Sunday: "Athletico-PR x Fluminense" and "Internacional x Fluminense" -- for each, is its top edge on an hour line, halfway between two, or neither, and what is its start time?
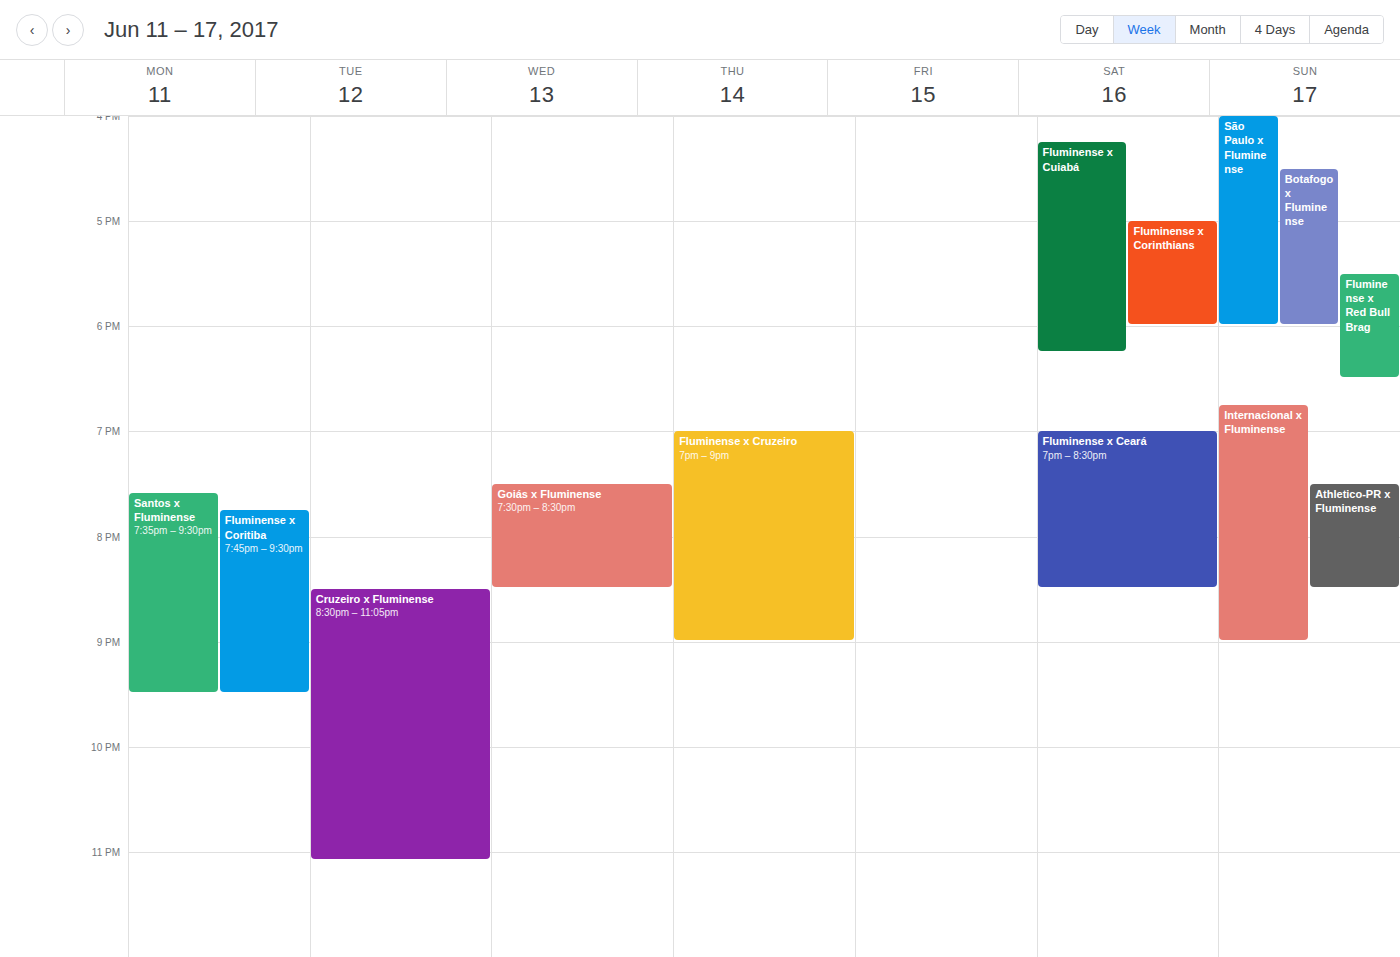
"Athletico-PR x Fluminense": 7:30 PM, halfway between the 7 PM and 8 PM lines. "Internacional x Fluminense": 6:45 PM, neither: three quarters of the way from the 6 PM line to the 7 PM line.